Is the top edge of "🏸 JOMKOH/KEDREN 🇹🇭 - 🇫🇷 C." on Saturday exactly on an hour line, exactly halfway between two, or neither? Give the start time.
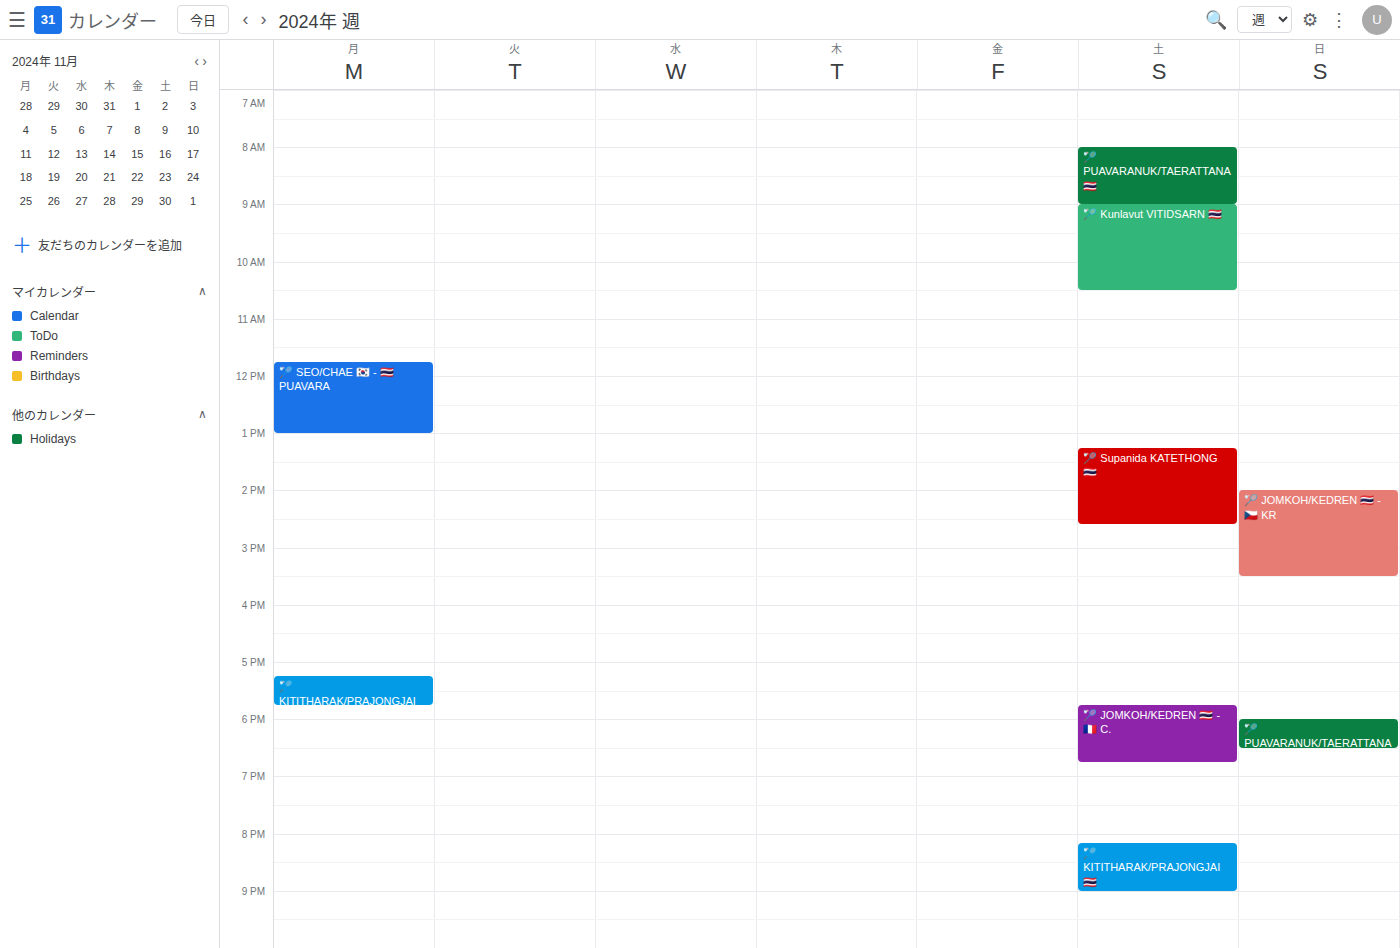
5:45 PM -- neither: three quarters of the way from the 5 PM line to the 6 PM line.